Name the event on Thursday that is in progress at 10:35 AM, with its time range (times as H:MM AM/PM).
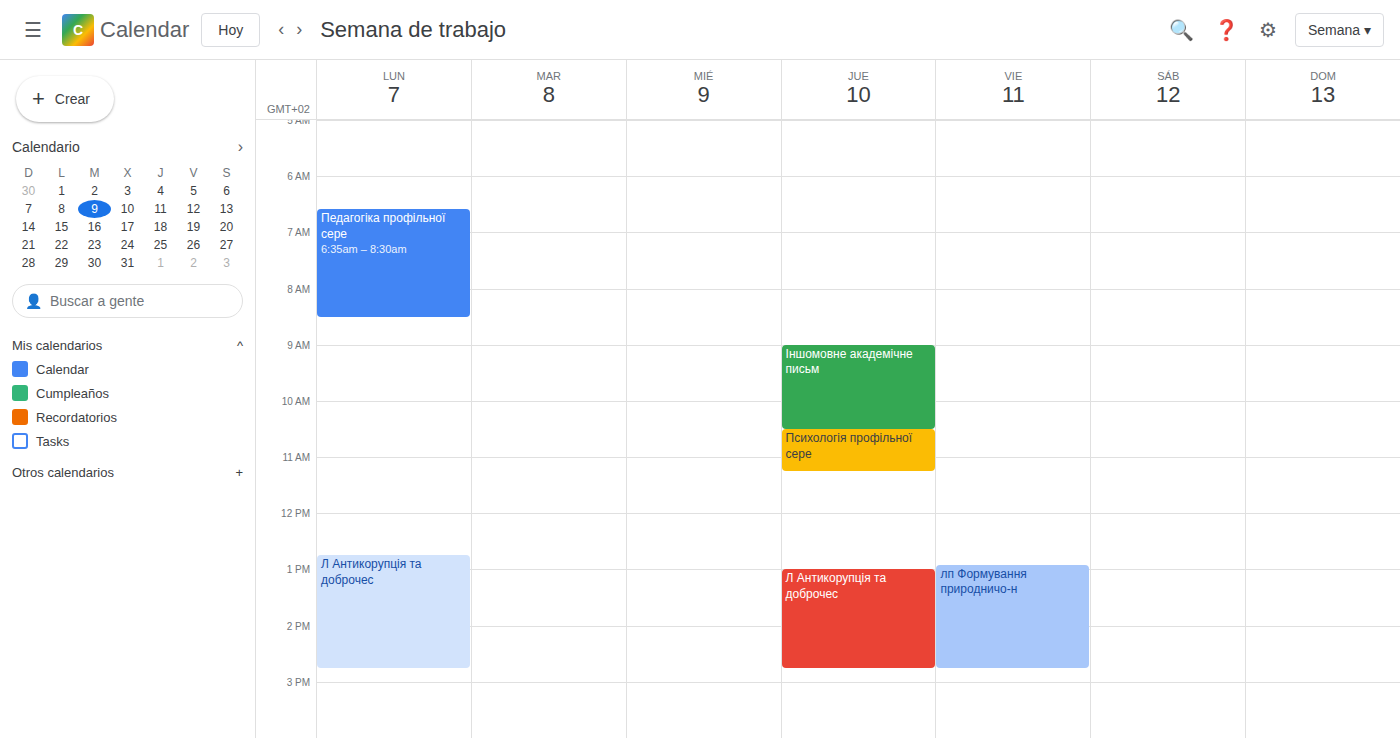
"Психологія профільної сере", 10:30 AM to 11:15 AM